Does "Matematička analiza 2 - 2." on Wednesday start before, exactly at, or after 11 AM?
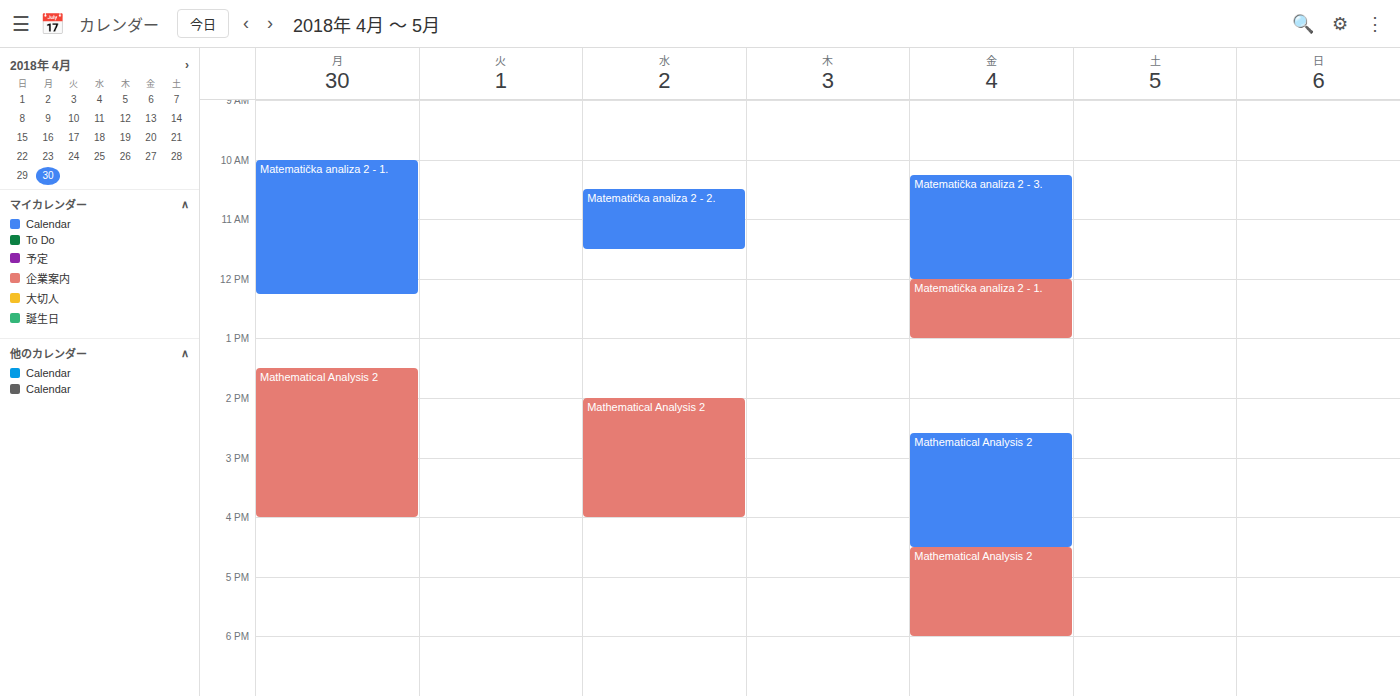
10:30 AM -- before 11 AM, 30 minutes above the 11 AM line.